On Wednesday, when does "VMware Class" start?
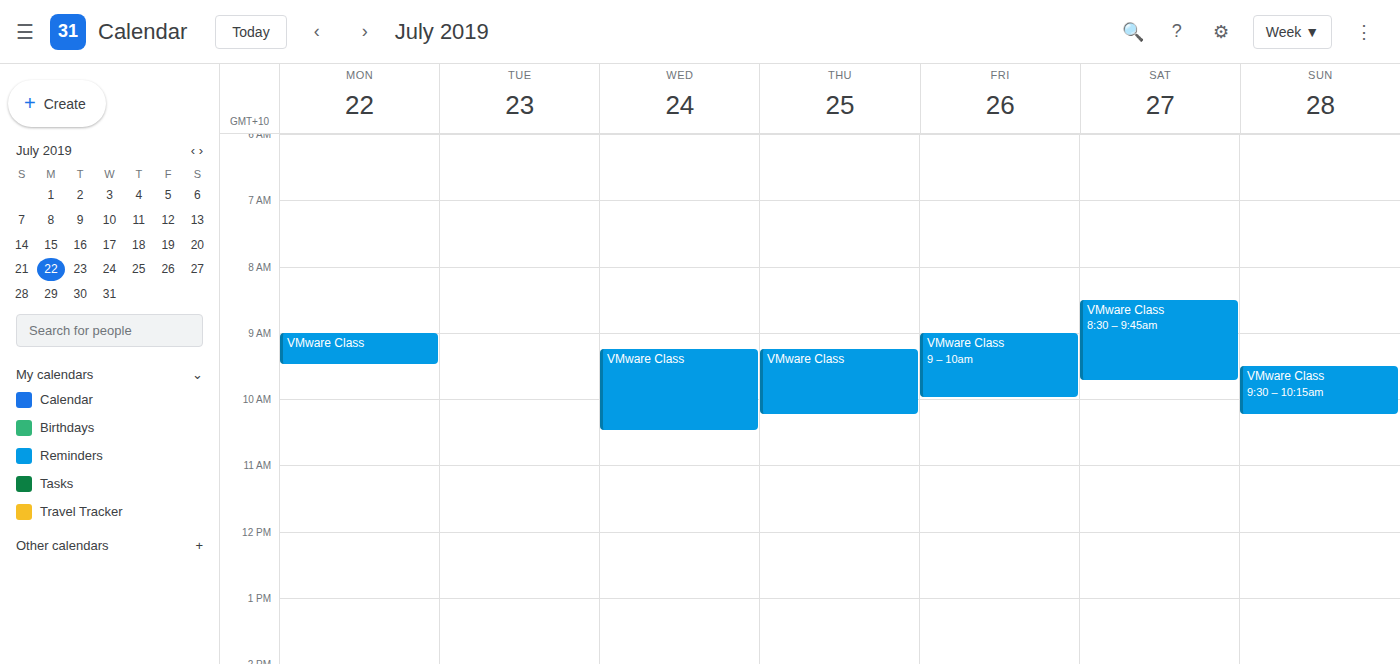
9:15 AM